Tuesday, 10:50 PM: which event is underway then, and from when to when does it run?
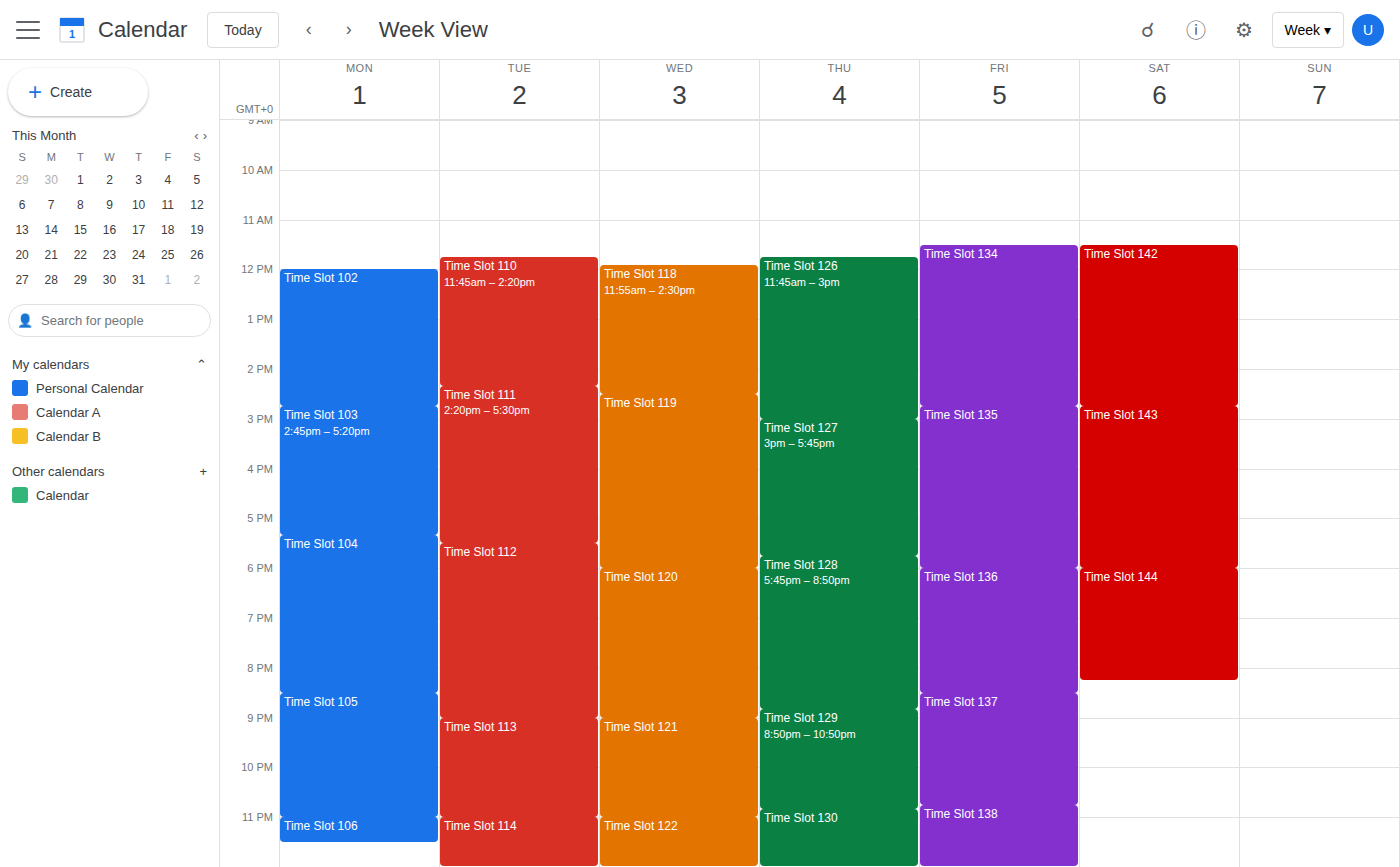
"Time Slot 113", 9:00 PM to 11:00 PM